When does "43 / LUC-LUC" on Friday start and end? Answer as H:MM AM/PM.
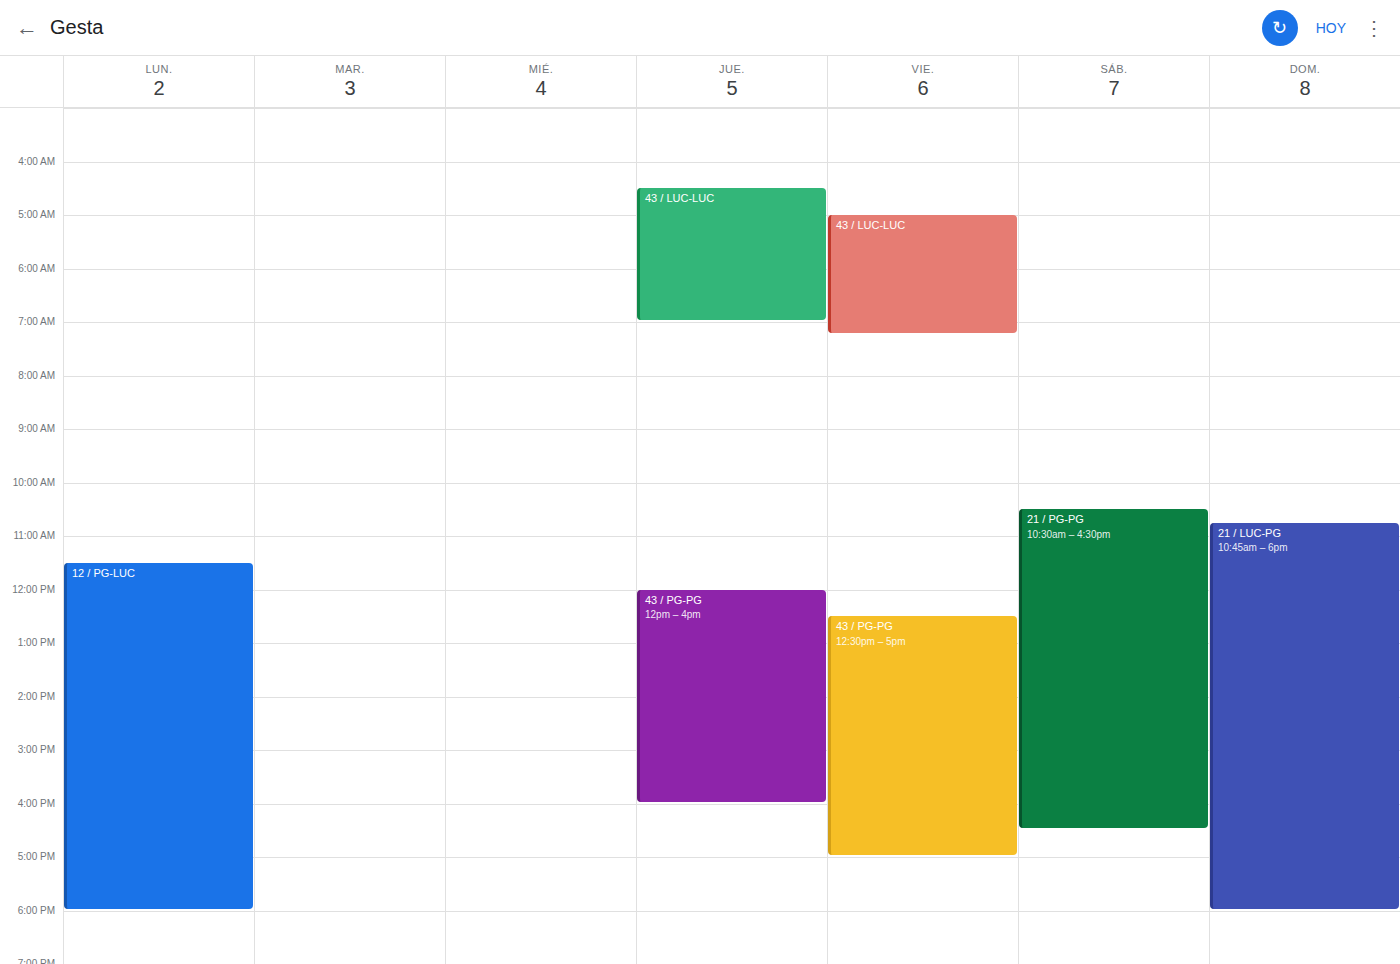
5:00 AM to 7:15 AM